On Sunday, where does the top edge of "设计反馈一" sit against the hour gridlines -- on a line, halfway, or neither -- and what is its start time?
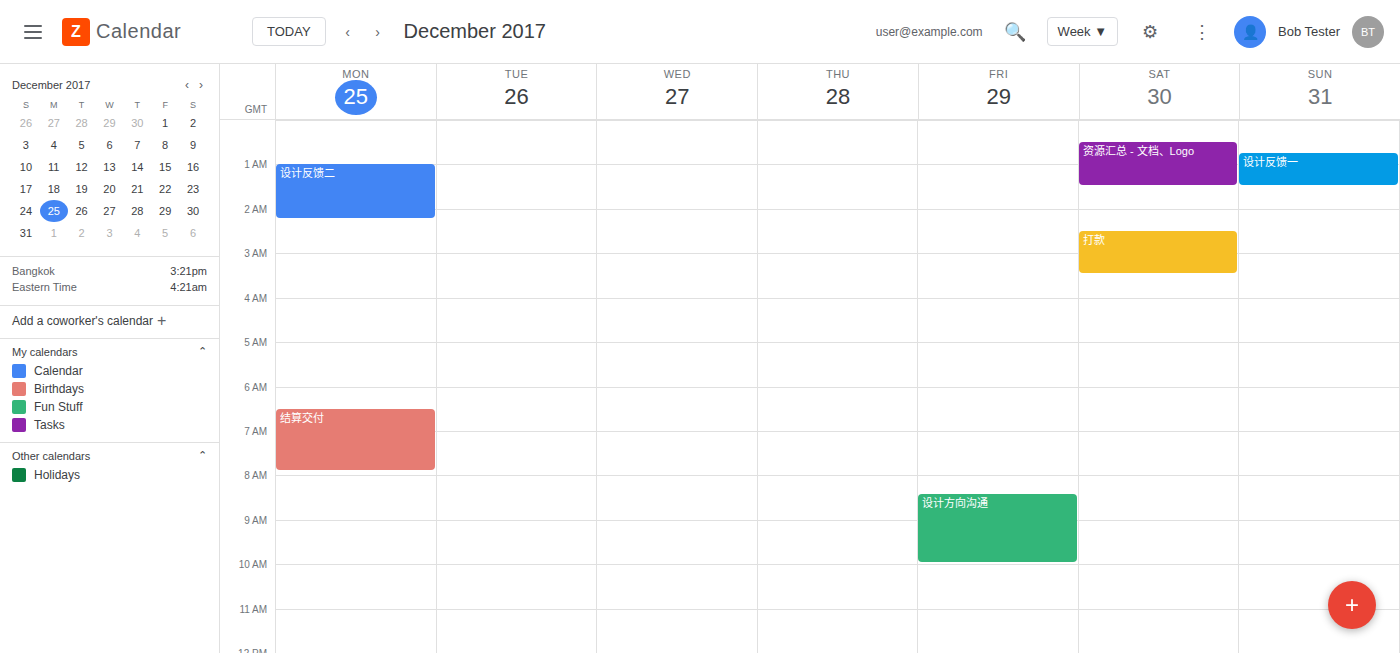
00:45 -- neither: three quarters of the way from the 00:00 line to the 01:00 line.